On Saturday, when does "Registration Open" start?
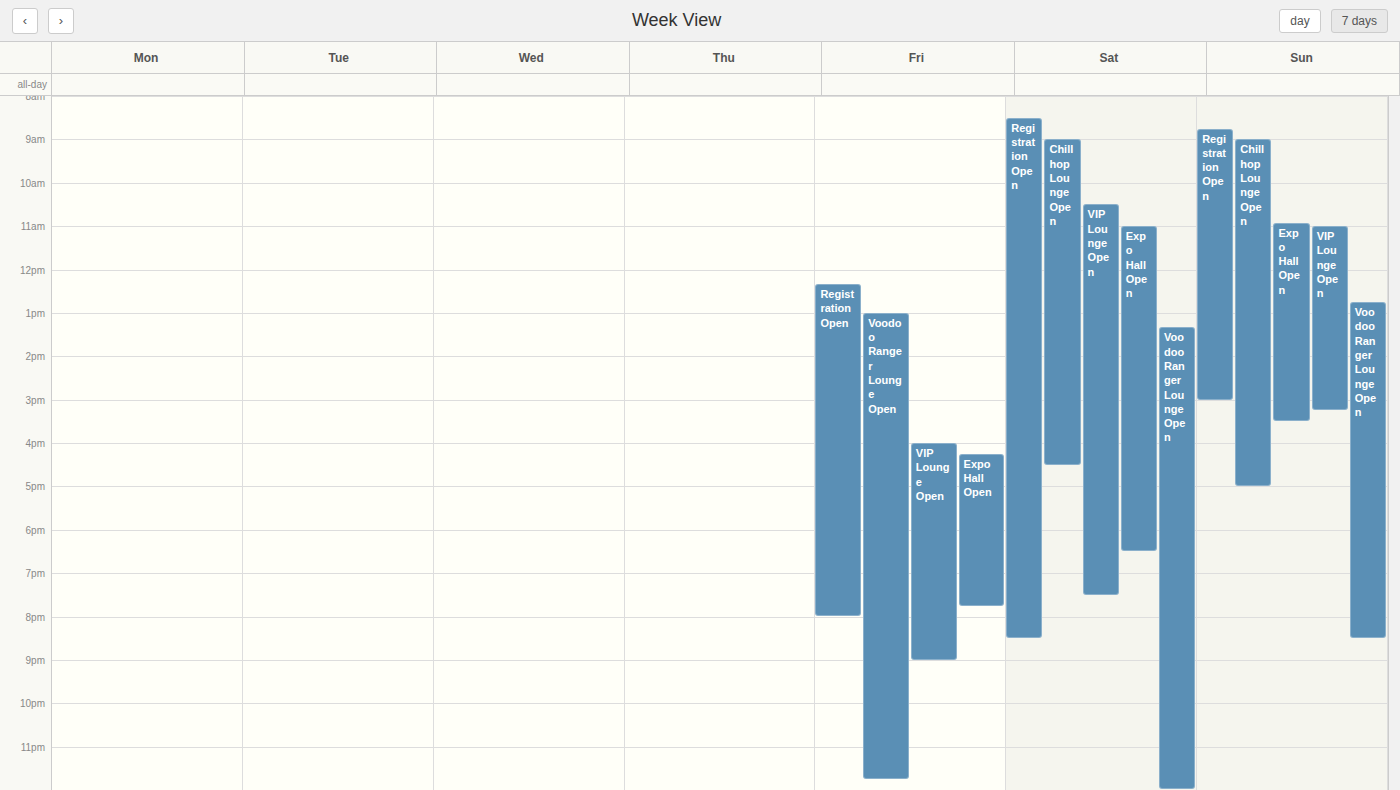
8:30 AM